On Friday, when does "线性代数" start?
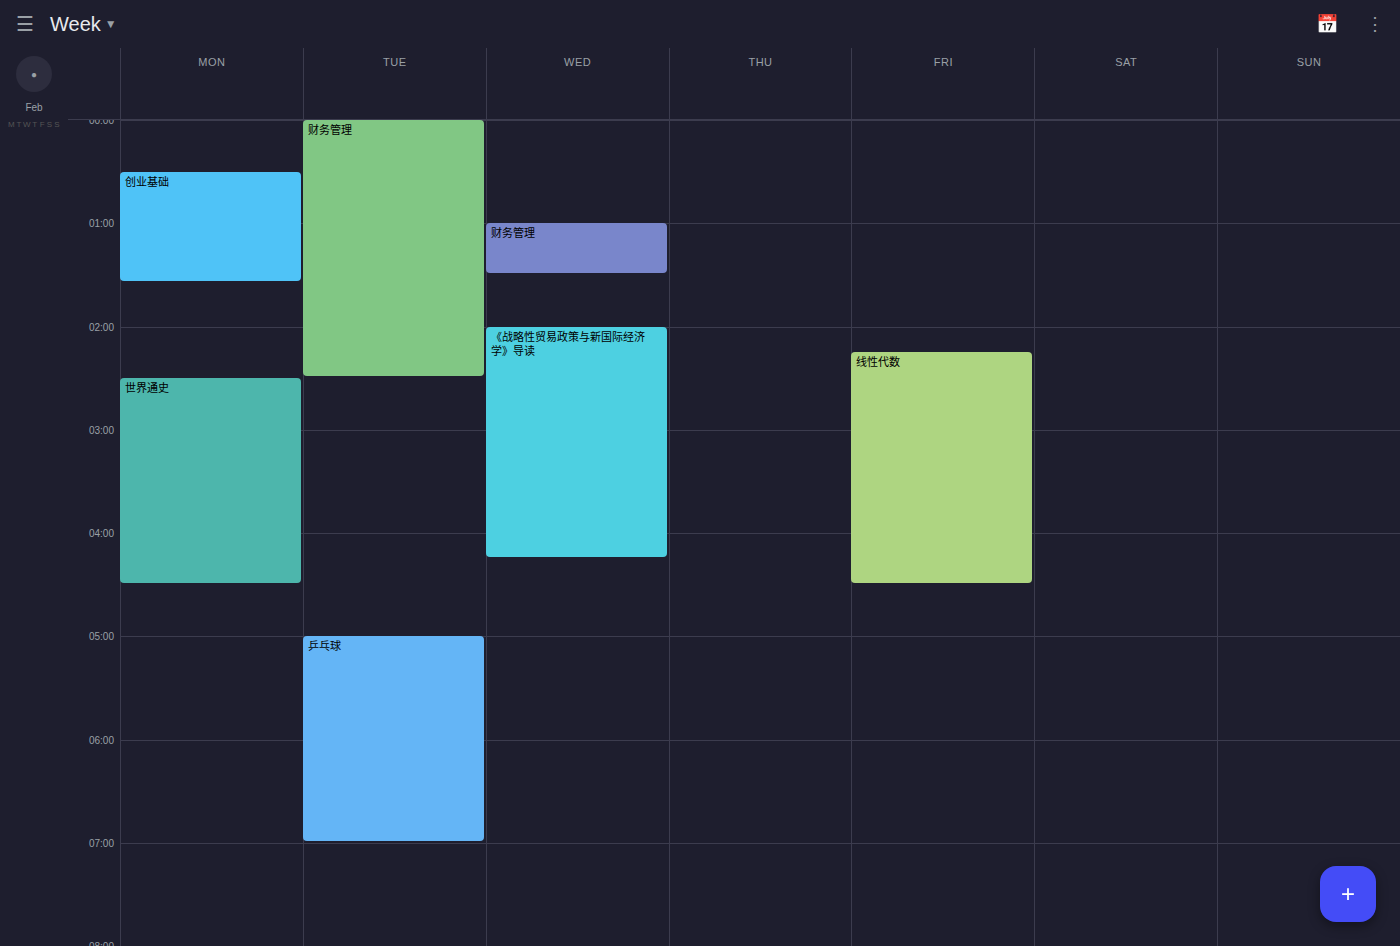
2:15 AM